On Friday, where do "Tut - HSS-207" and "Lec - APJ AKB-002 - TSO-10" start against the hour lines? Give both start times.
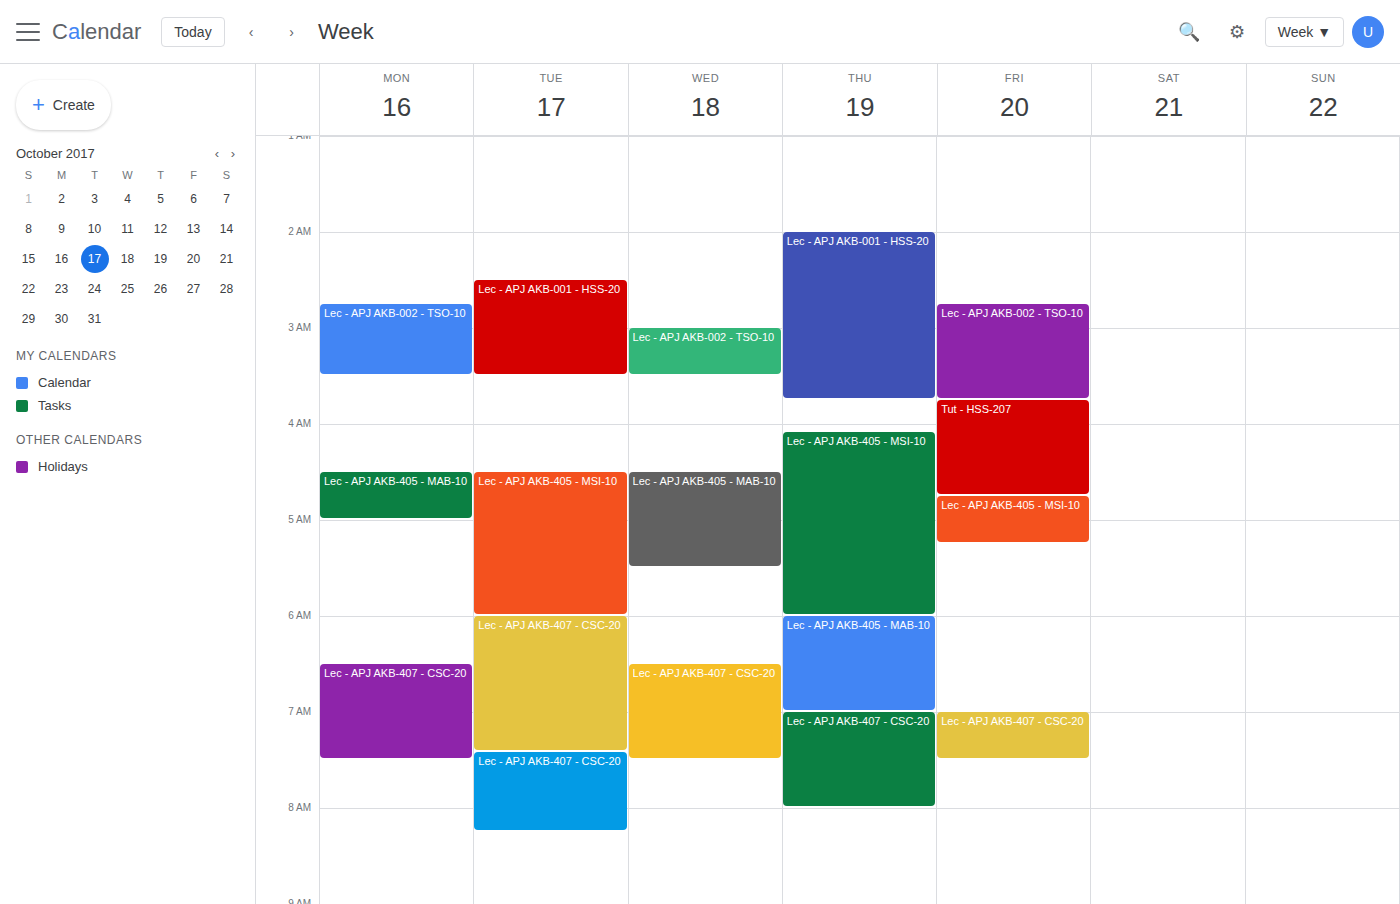
"Tut - HSS-207": 3:45 AM, neither: three quarters of the way from the 3 AM line to the 4 AM line. "Lec - APJ AKB-002 - TSO-10": 2:45 AM, neither: three quarters of the way from the 2 AM line to the 3 AM line.